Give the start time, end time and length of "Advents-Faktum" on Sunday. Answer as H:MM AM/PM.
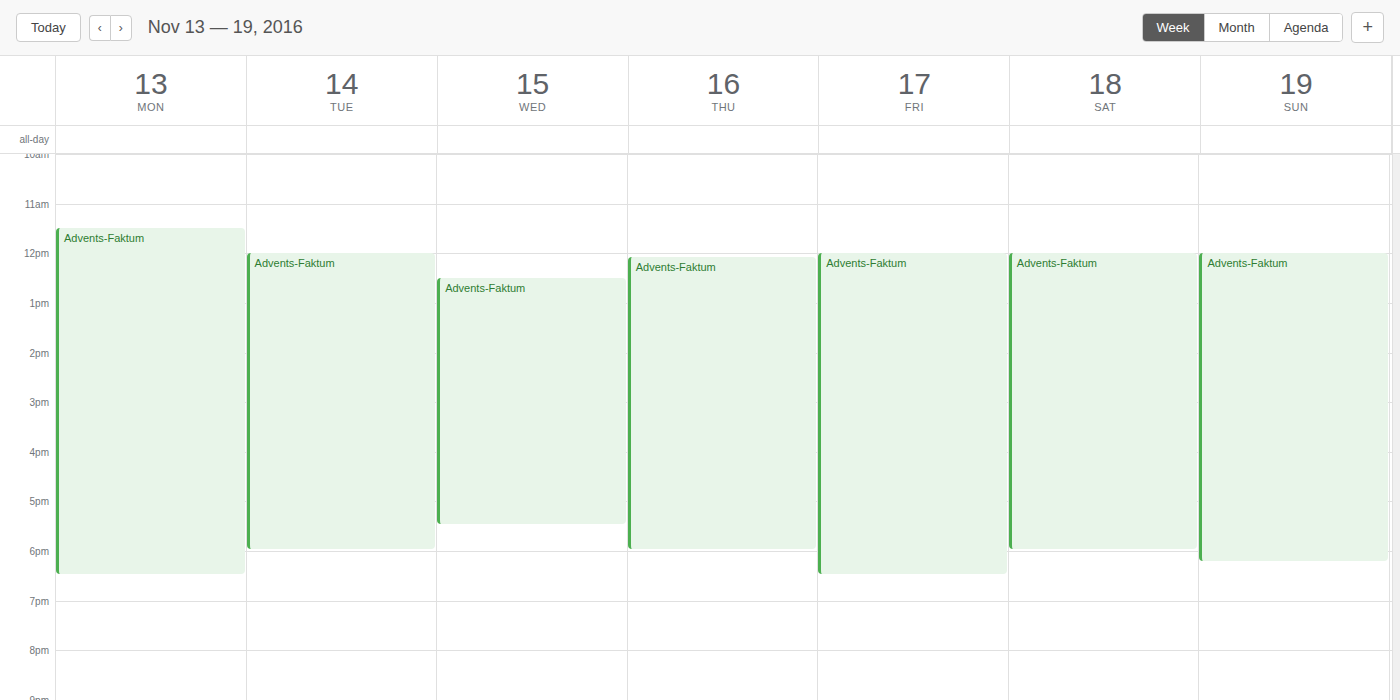
12:00 PM to 6:15 PM, 6 hours 15 minutes